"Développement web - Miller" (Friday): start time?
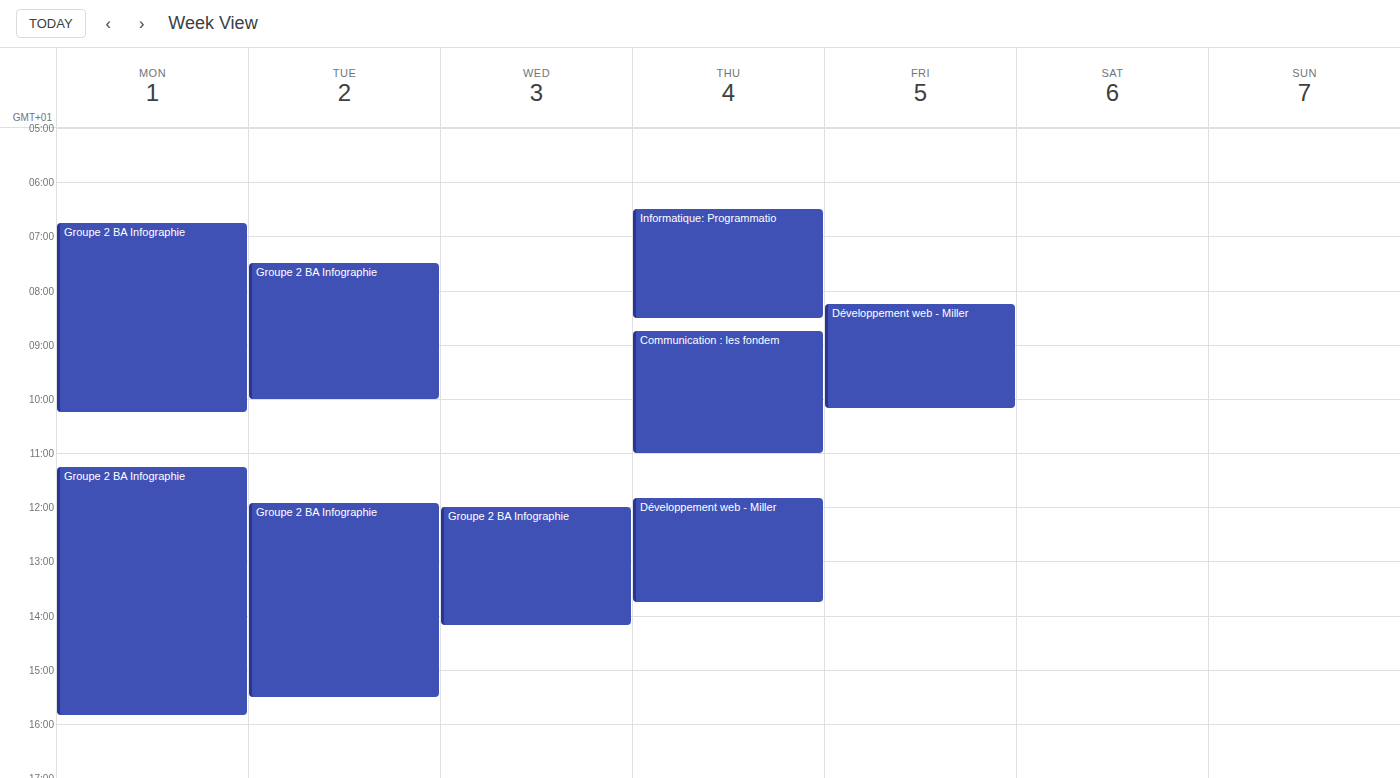
8:15 AM